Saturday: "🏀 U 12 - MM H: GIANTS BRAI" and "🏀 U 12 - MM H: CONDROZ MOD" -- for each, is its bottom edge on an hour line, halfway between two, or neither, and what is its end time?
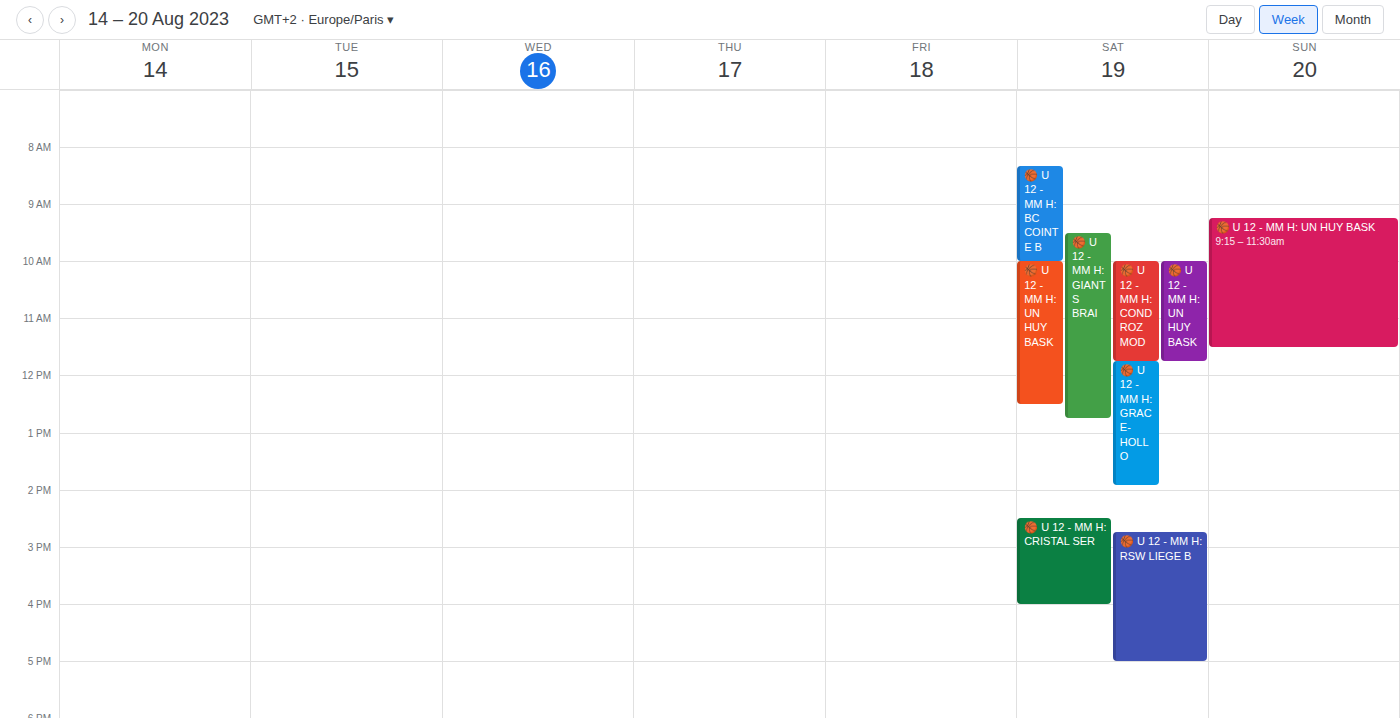
"🏀 U 12 - MM H: GIANTS BRAI": 12:45 PM, neither: three quarters of the way from the 12 PM line to the 1 PM line. "🏀 U 12 - MM H: CONDROZ MOD": 11:45 AM, neither: three quarters of the way from the 11 AM line to the 12 PM line.